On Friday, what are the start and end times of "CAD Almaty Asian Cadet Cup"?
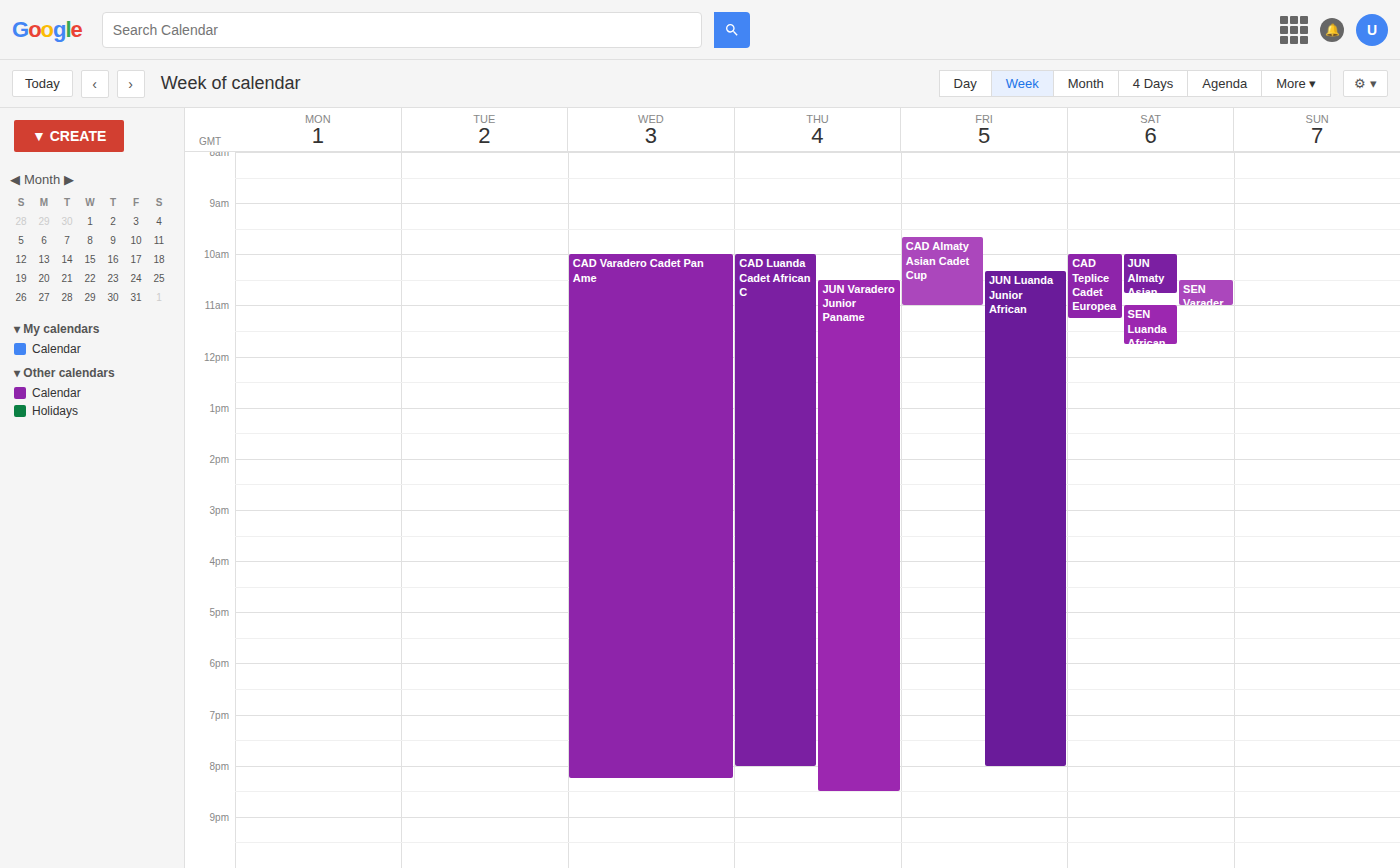
09:40 to 11:00